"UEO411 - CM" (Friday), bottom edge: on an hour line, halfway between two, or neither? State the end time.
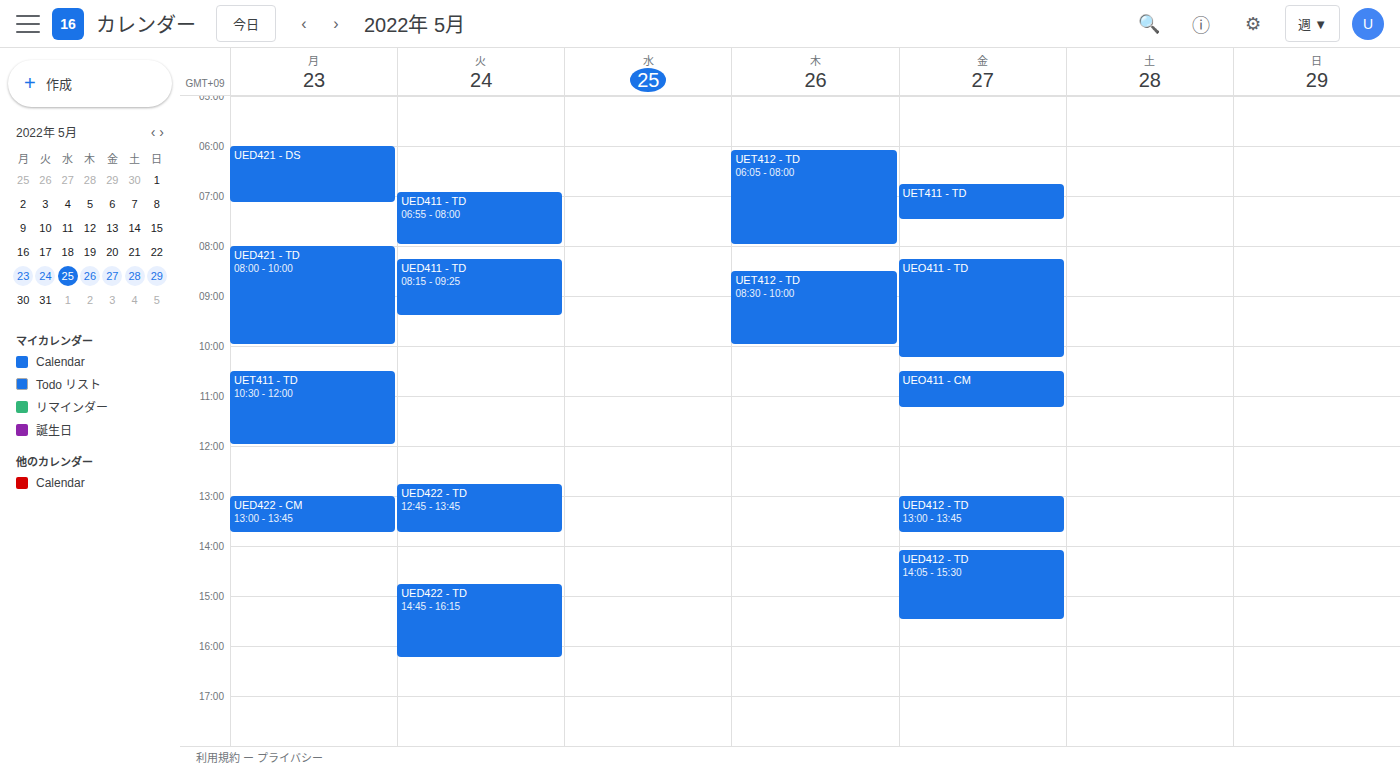
11:15 AM -- neither: a quarter of the way from the 11 AM line to the 12 PM line.